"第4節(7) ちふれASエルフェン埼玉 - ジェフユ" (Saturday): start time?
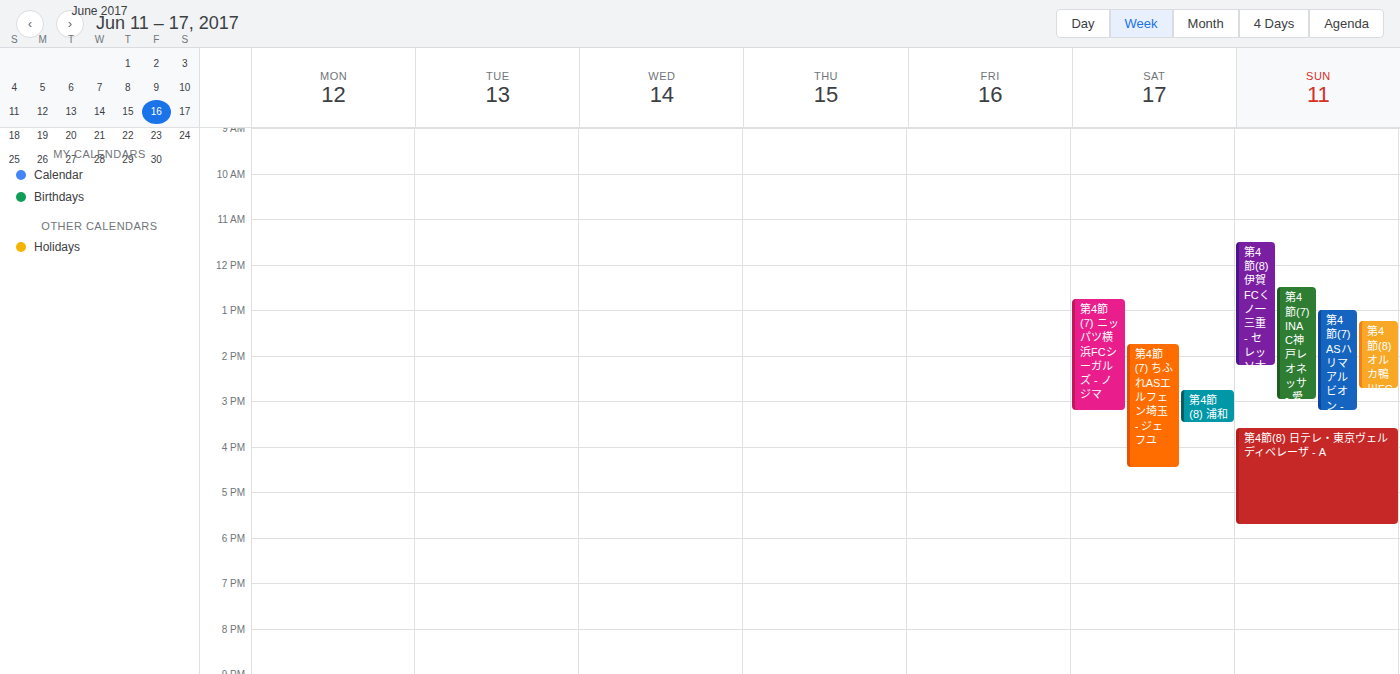
1:45 PM